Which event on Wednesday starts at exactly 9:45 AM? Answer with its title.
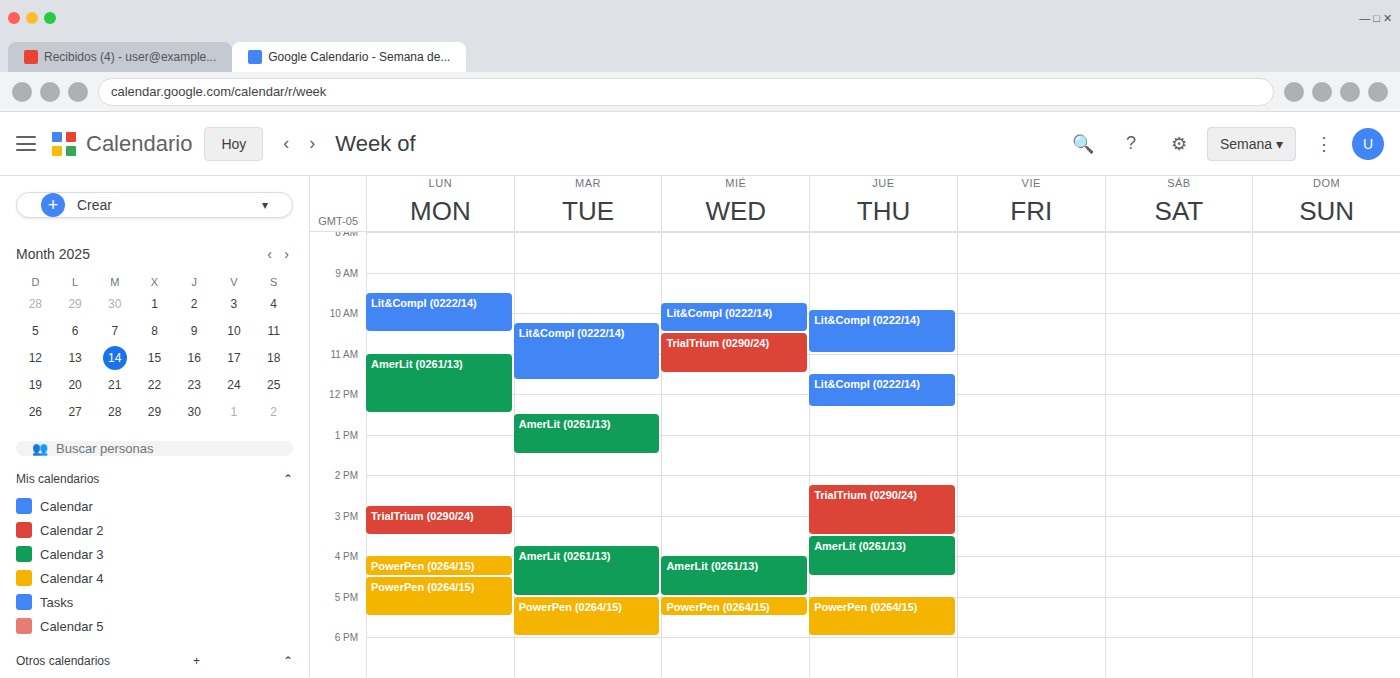
"Lit&CompI (0222/14)"